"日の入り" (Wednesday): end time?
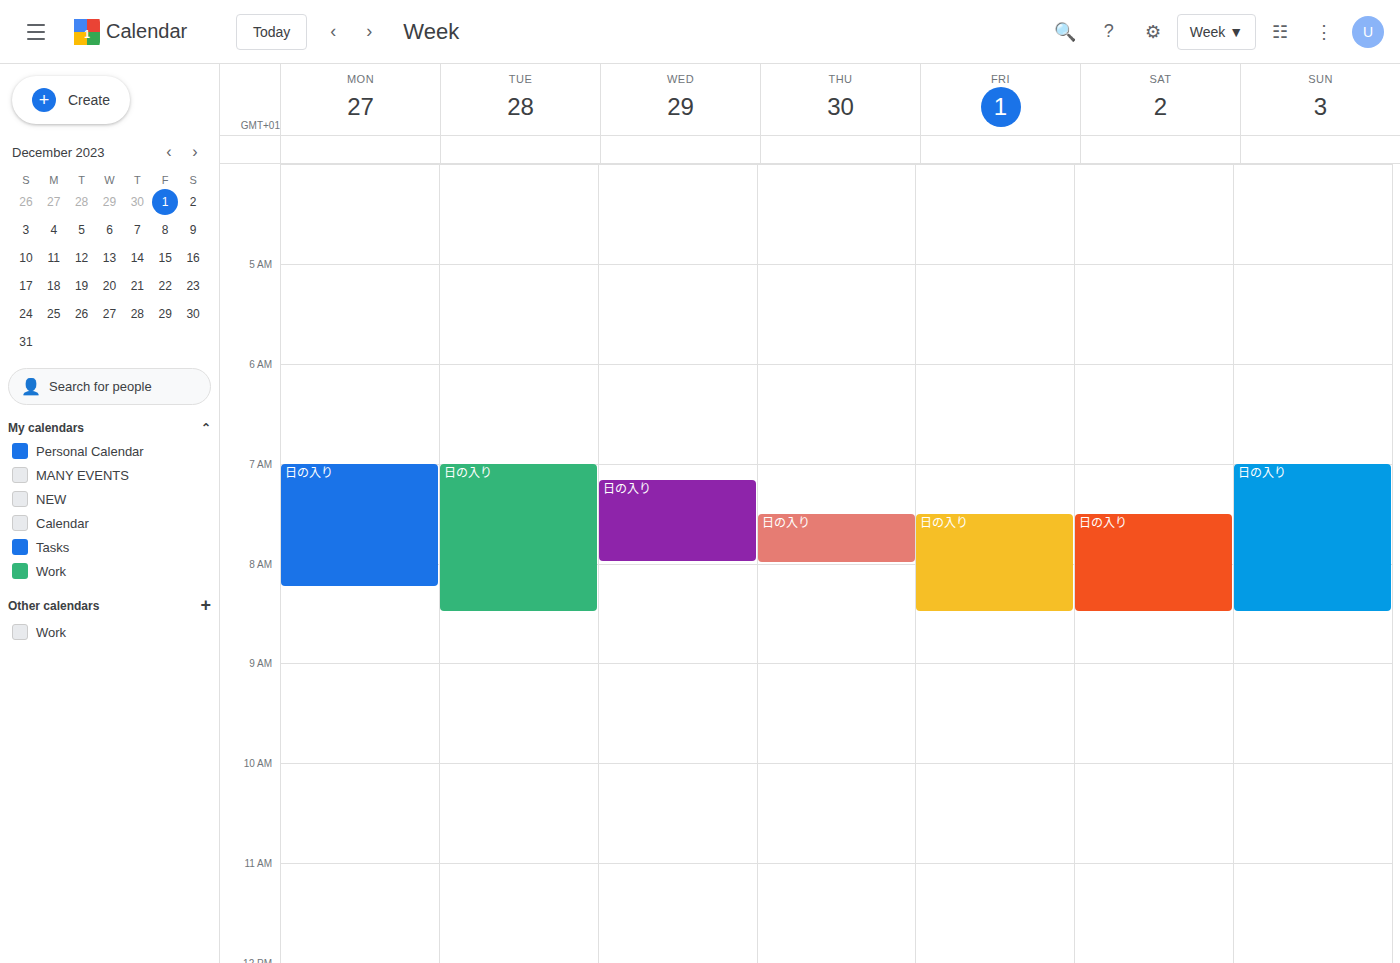
8:00 AM